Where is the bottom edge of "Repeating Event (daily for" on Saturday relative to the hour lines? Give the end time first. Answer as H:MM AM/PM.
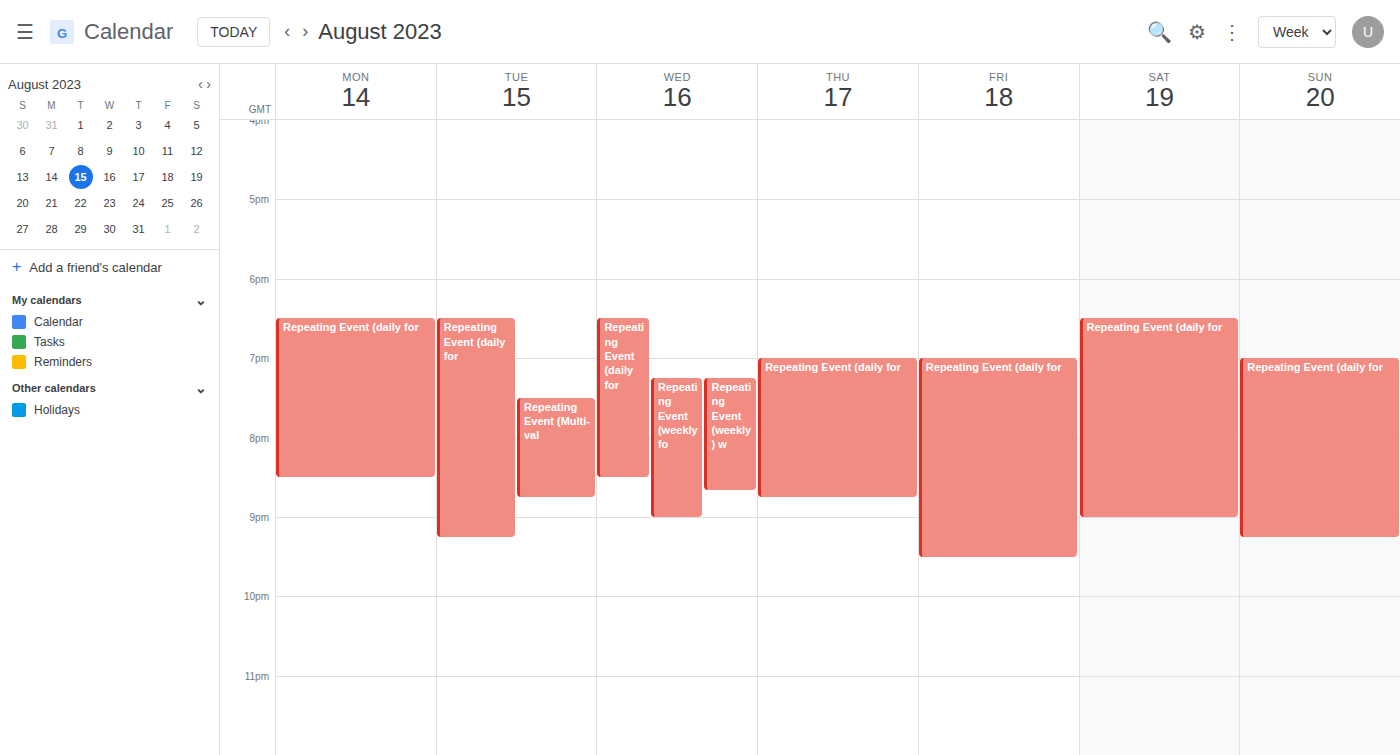
9:00 PM -- exactly on the 9 PM line.